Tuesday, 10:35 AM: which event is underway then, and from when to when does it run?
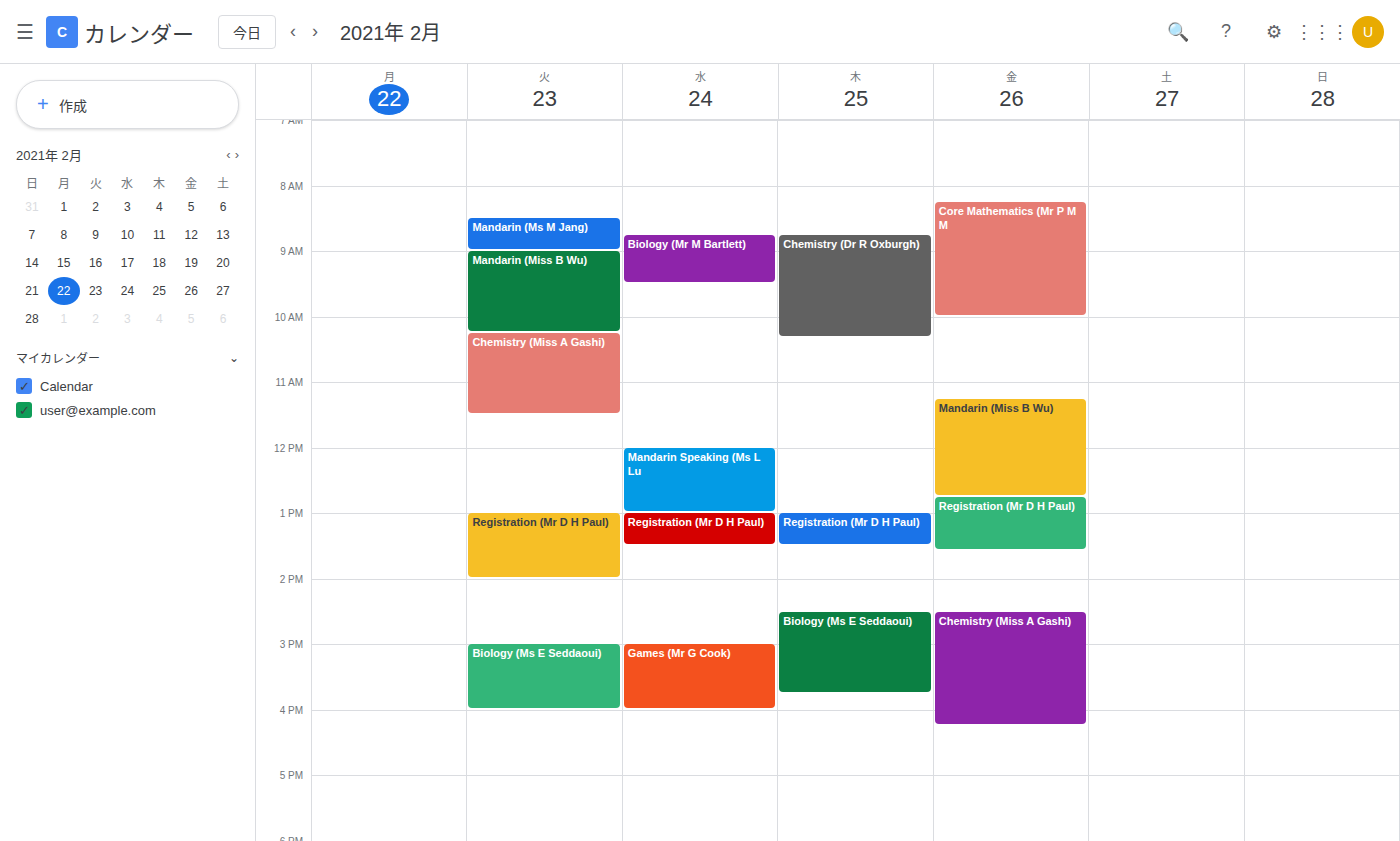
"Chemistry (Miss A Gashi)", 10:15 AM to 11:30 AM